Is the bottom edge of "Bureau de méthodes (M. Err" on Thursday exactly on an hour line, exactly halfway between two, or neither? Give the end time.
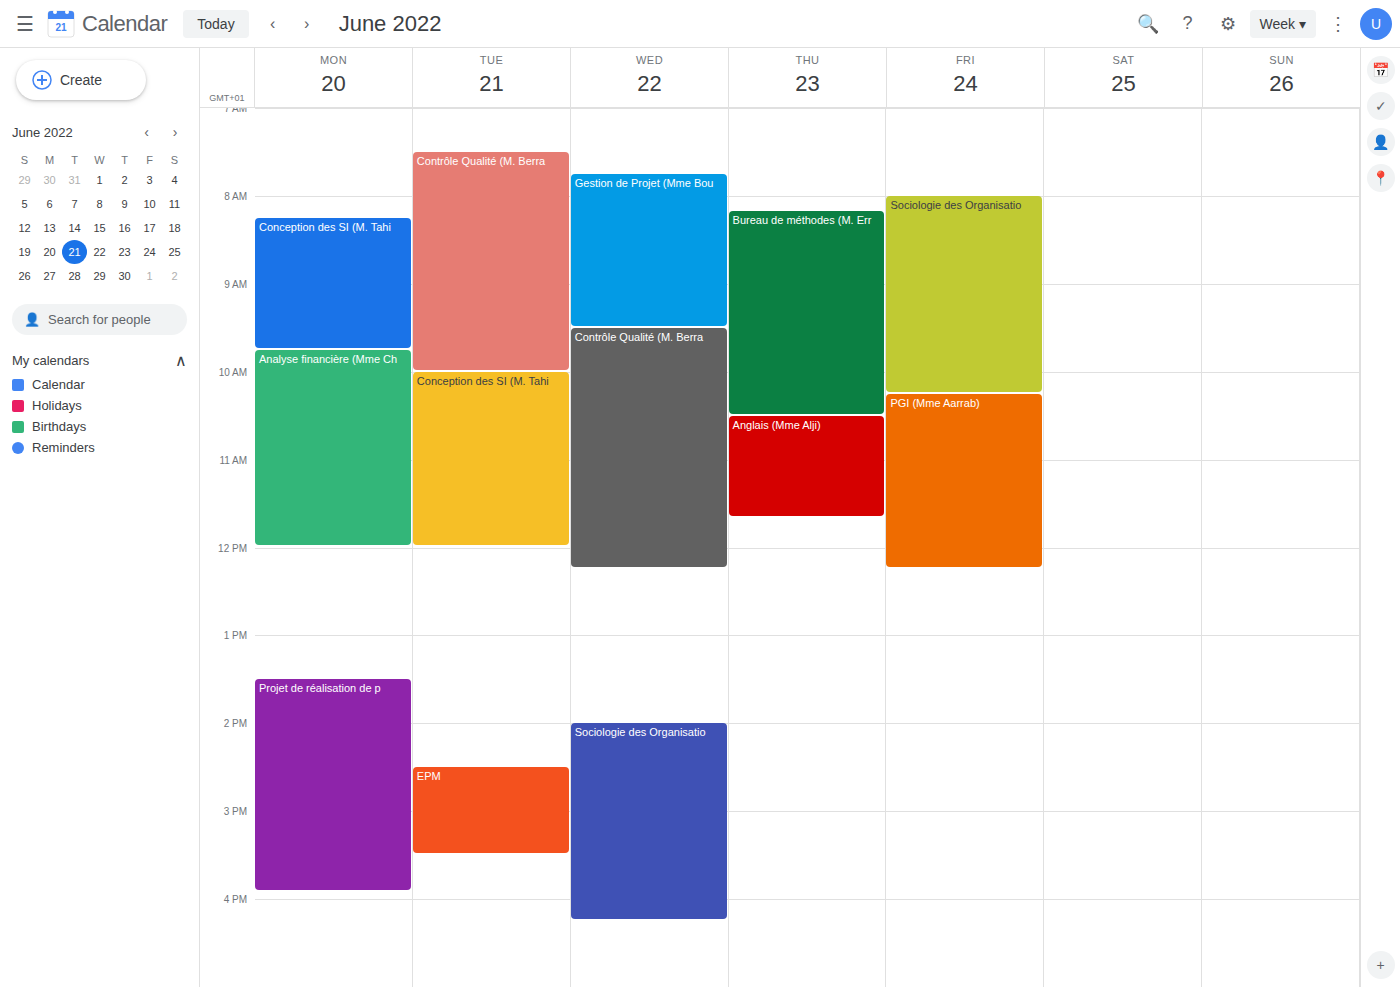
10:30 AM -- halfway between the 10 AM and 11 AM lines.